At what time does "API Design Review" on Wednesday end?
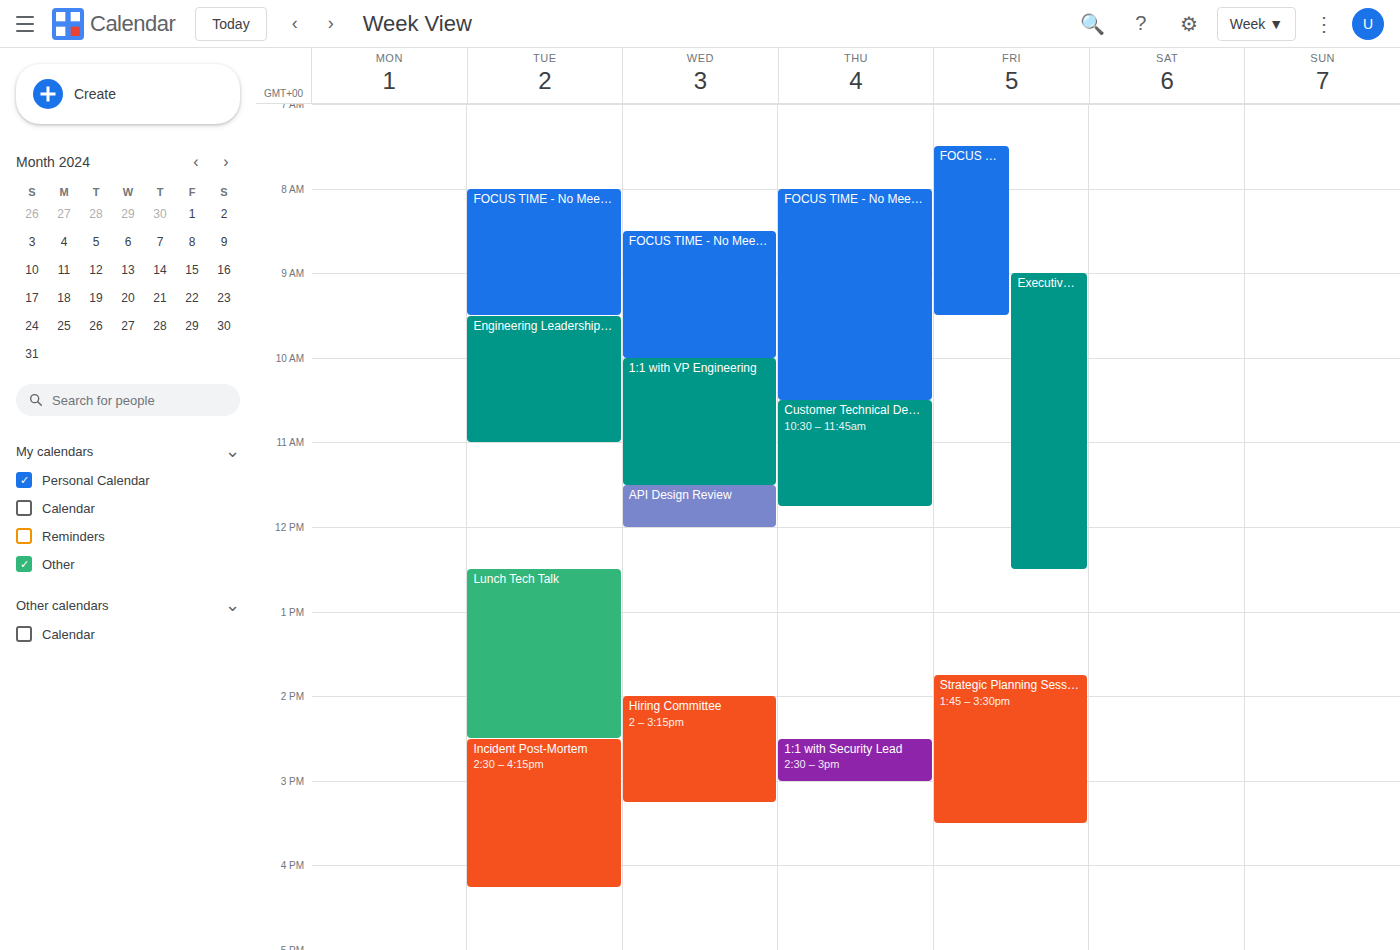
12:00 PM